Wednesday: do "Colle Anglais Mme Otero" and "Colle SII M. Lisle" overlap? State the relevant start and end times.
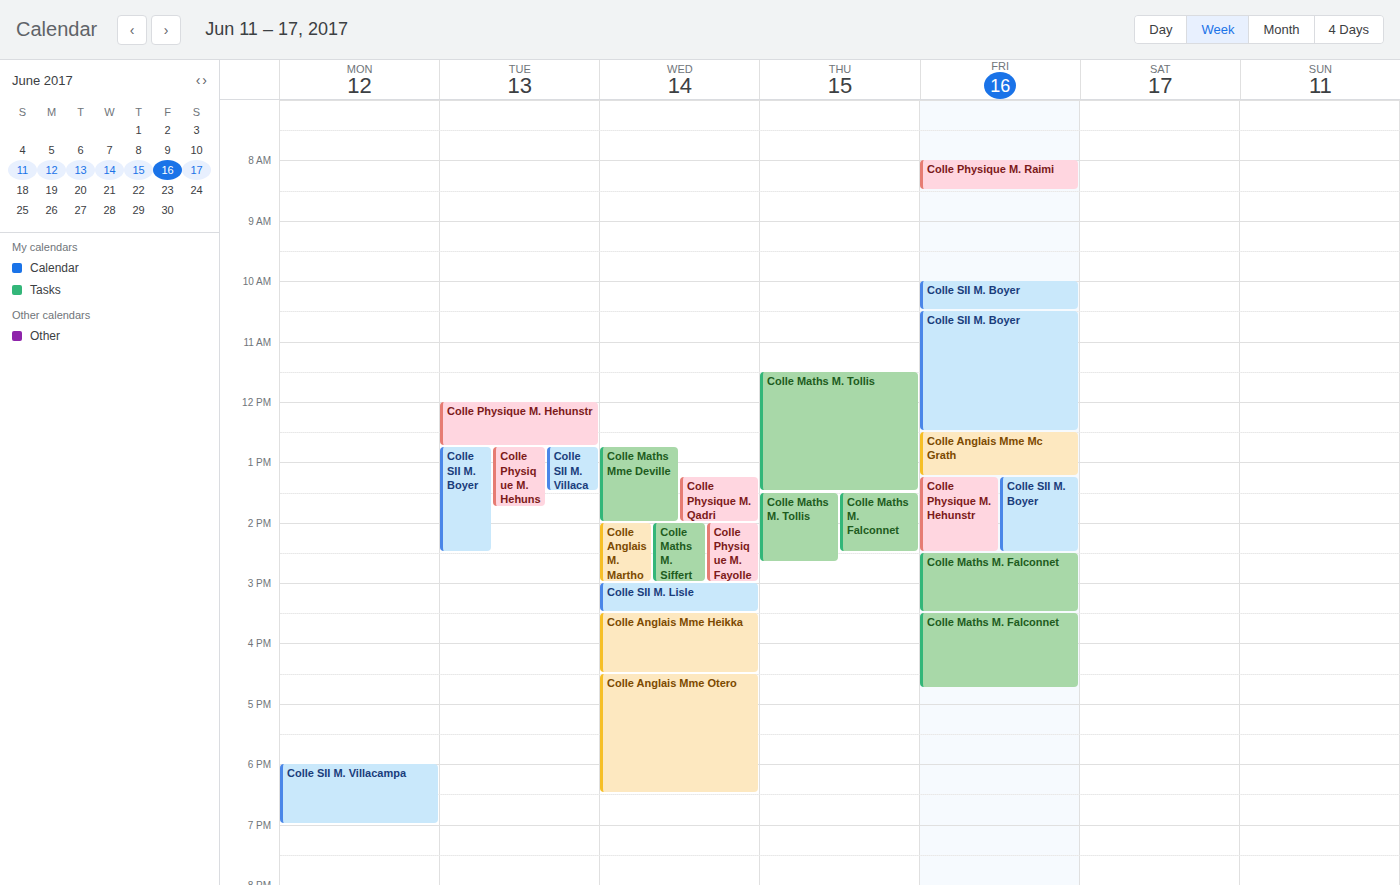
"Colle SII M. Lisle" ends at 3:30 PM and "Colle Anglais Mme Otero" starts at 4:30 PM -- no overlap.